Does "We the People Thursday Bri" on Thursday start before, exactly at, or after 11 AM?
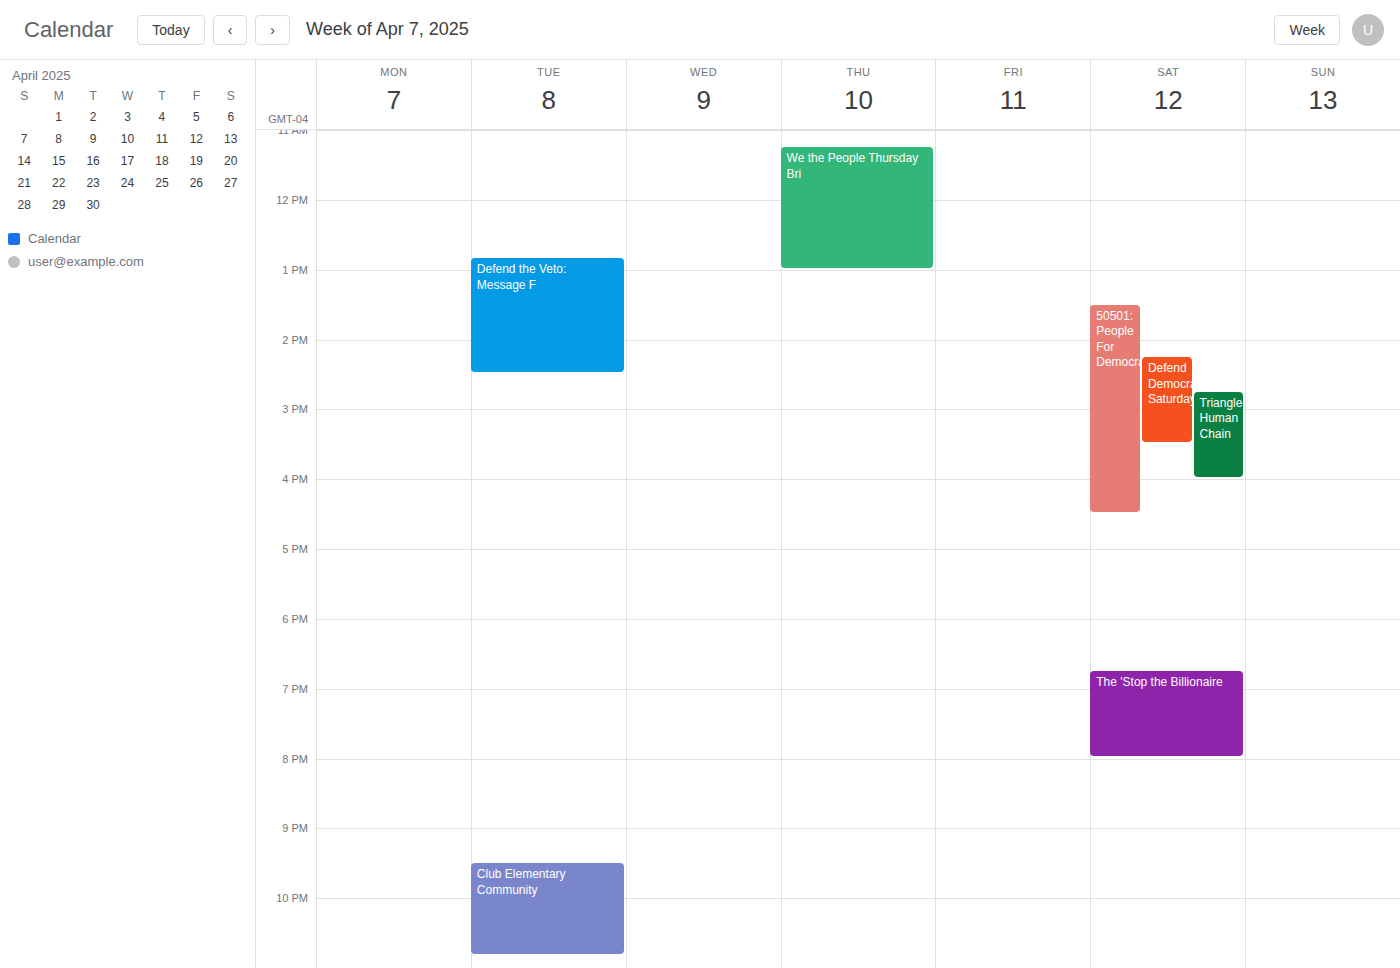
11:15 AM -- after 11 AM, 15 minutes below the 11 AM line.